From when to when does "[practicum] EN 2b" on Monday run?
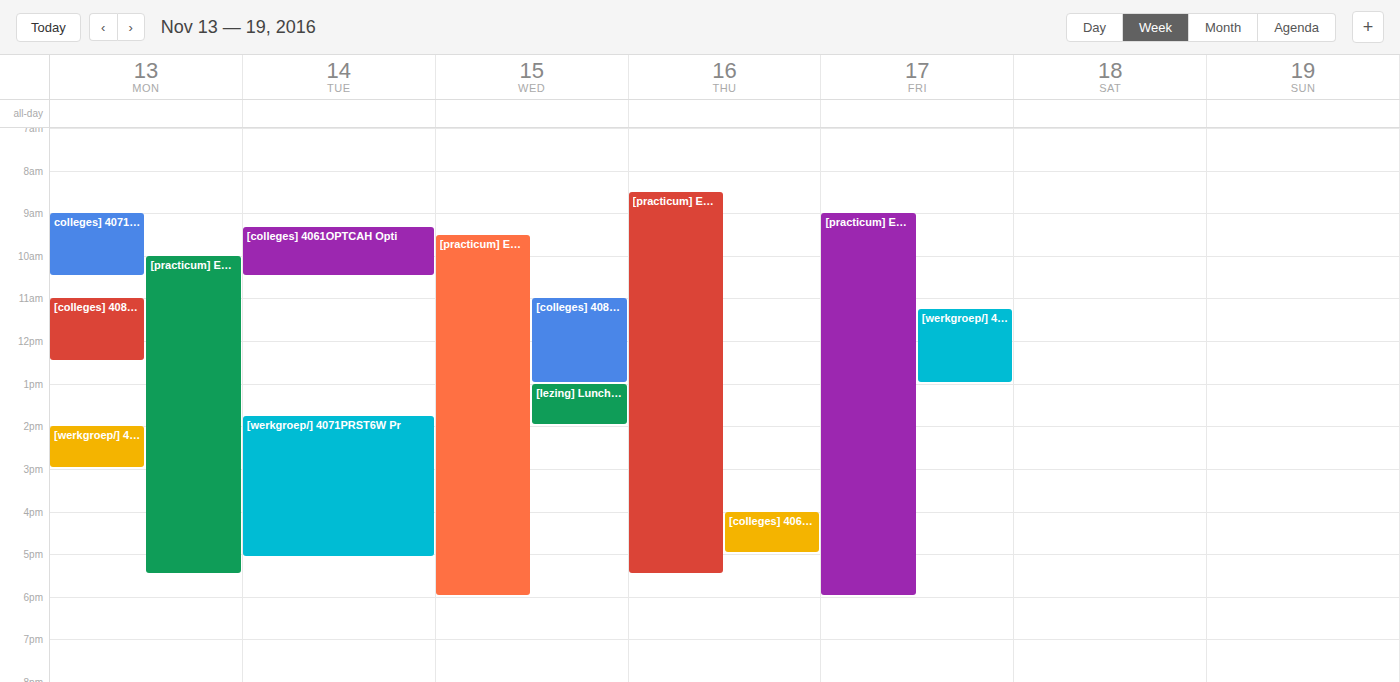
10:00 AM to 5:30 PM